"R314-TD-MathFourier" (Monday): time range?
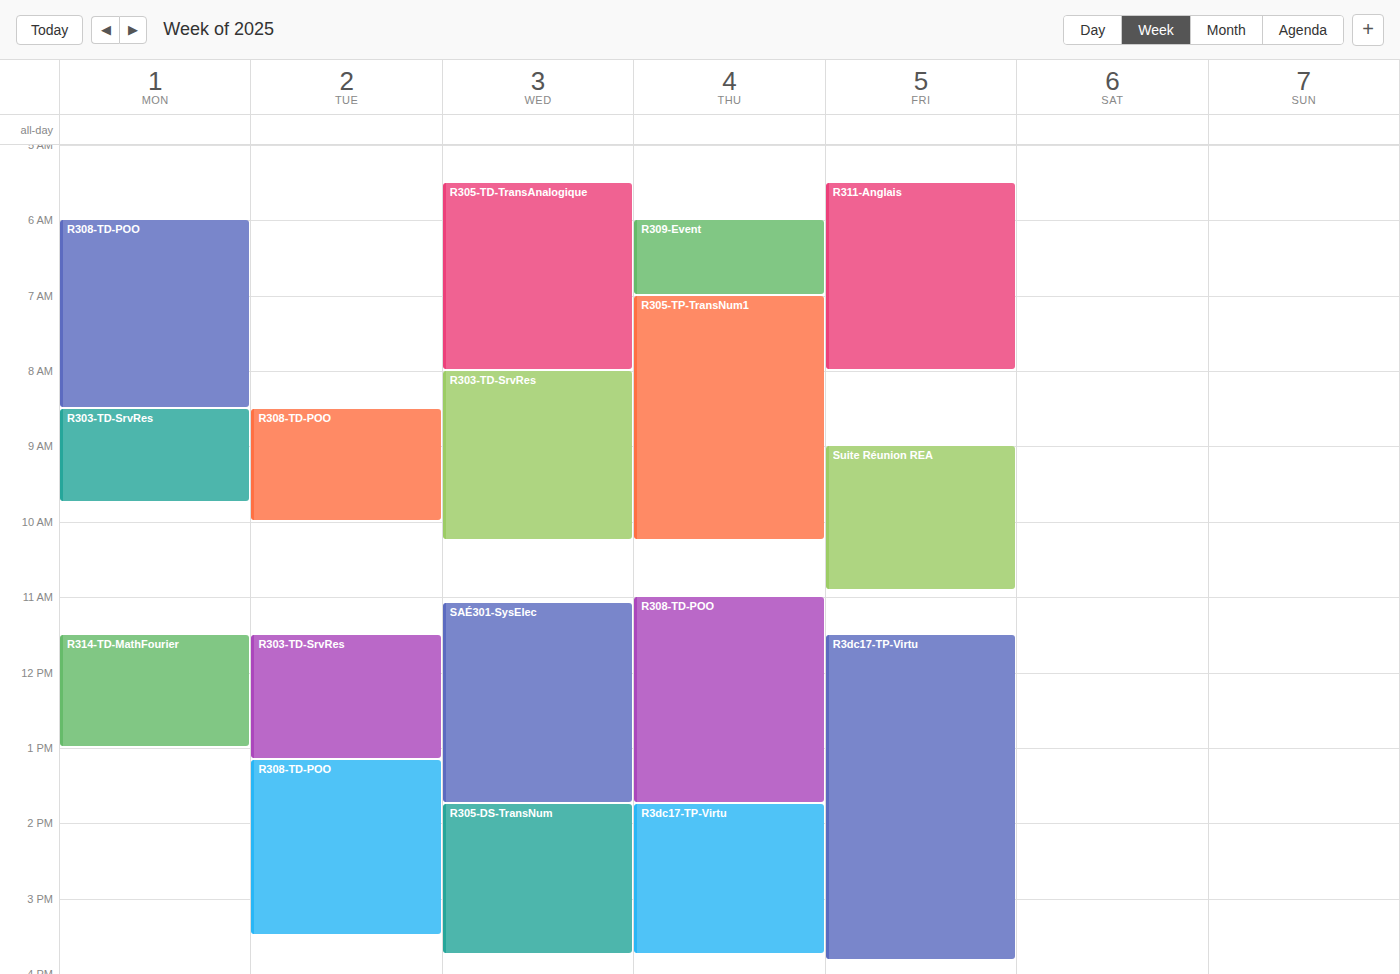
11:30 AM to 1:00 PM